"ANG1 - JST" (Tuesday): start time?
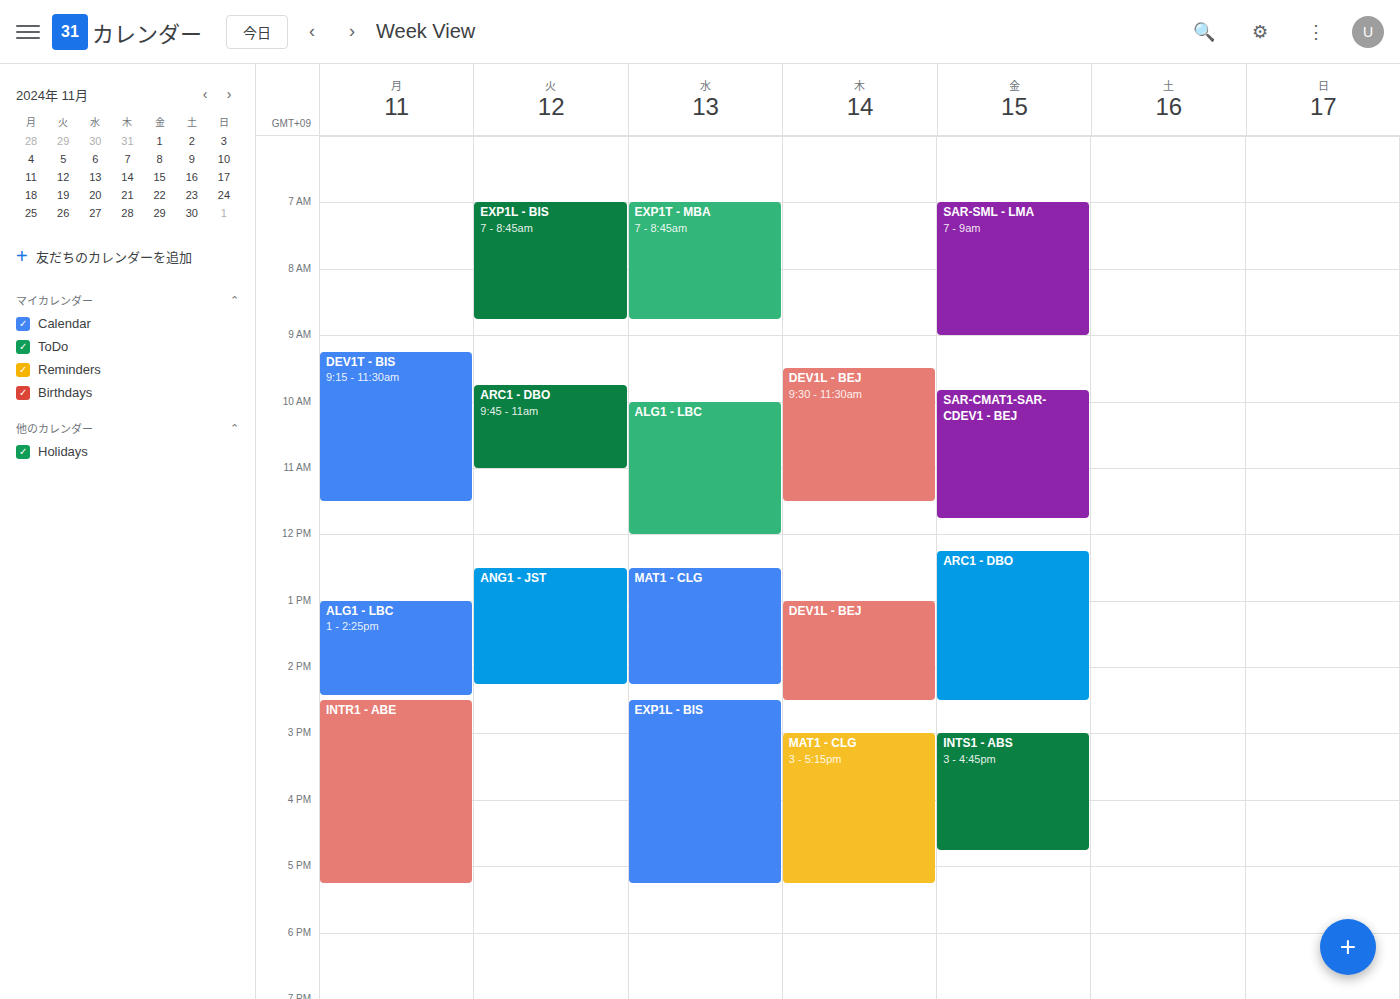
12:30 PM